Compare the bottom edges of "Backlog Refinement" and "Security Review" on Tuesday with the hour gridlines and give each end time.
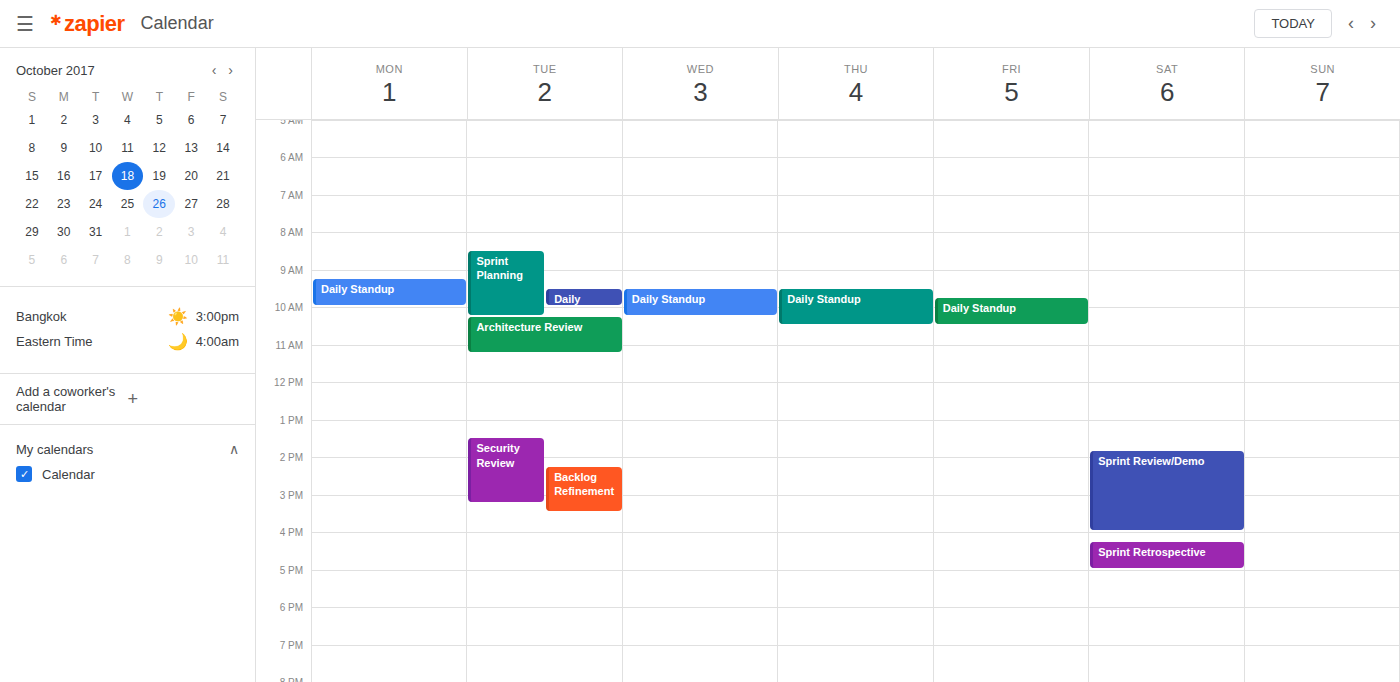
"Backlog Refinement": 3:30 PM, halfway between the 3 PM and 4 PM lines. "Security Review": 3:15 PM, neither: a quarter of the way from the 3 PM line to the 4 PM line.